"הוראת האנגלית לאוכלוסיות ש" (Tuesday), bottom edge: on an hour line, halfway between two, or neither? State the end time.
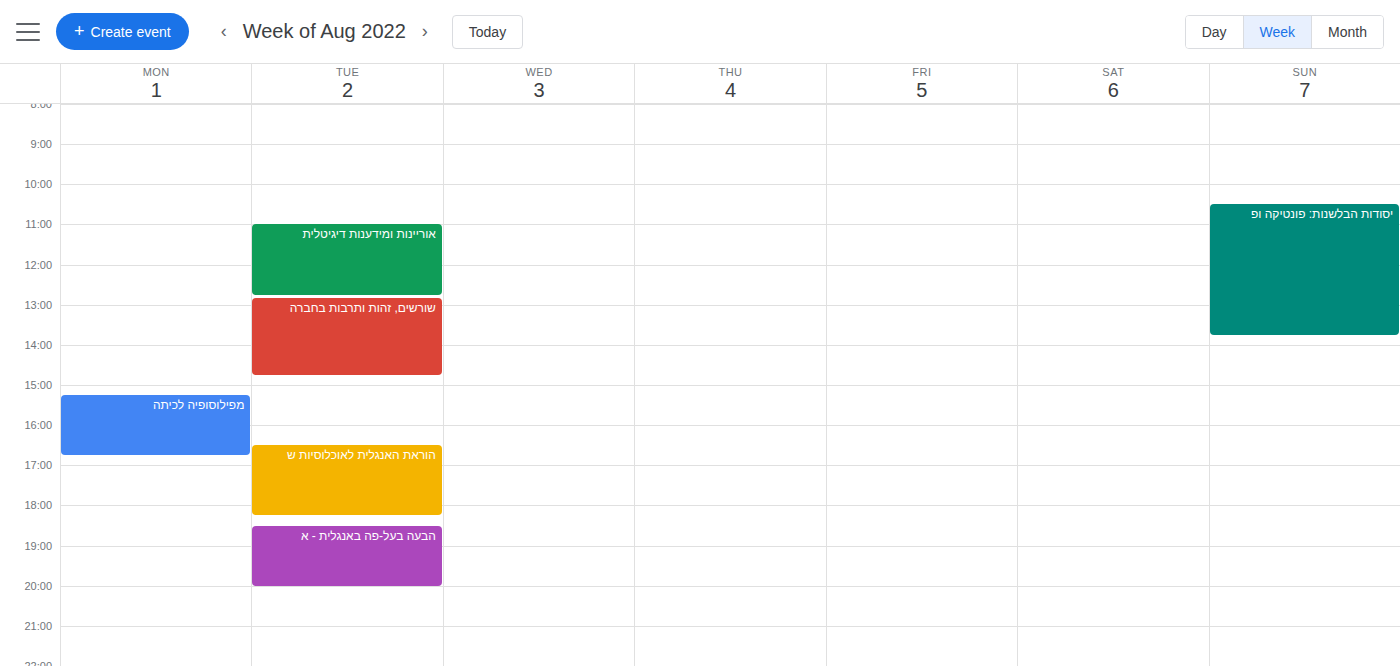
6:15 PM -- neither: a quarter of the way from the 6 PM line to the 7 PM line.